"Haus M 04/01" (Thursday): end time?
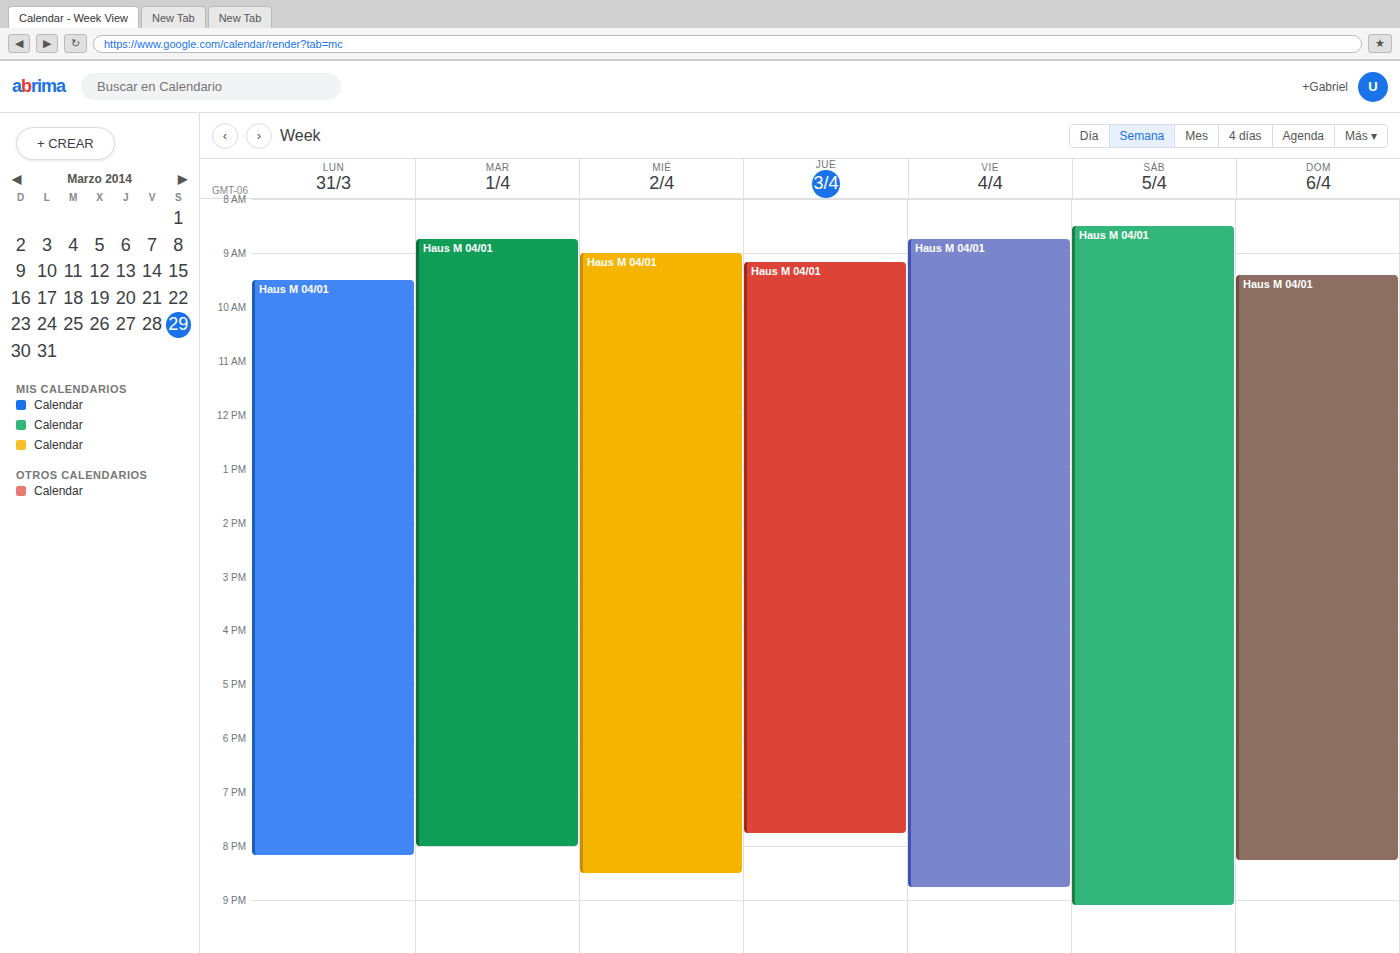
7:45 PM